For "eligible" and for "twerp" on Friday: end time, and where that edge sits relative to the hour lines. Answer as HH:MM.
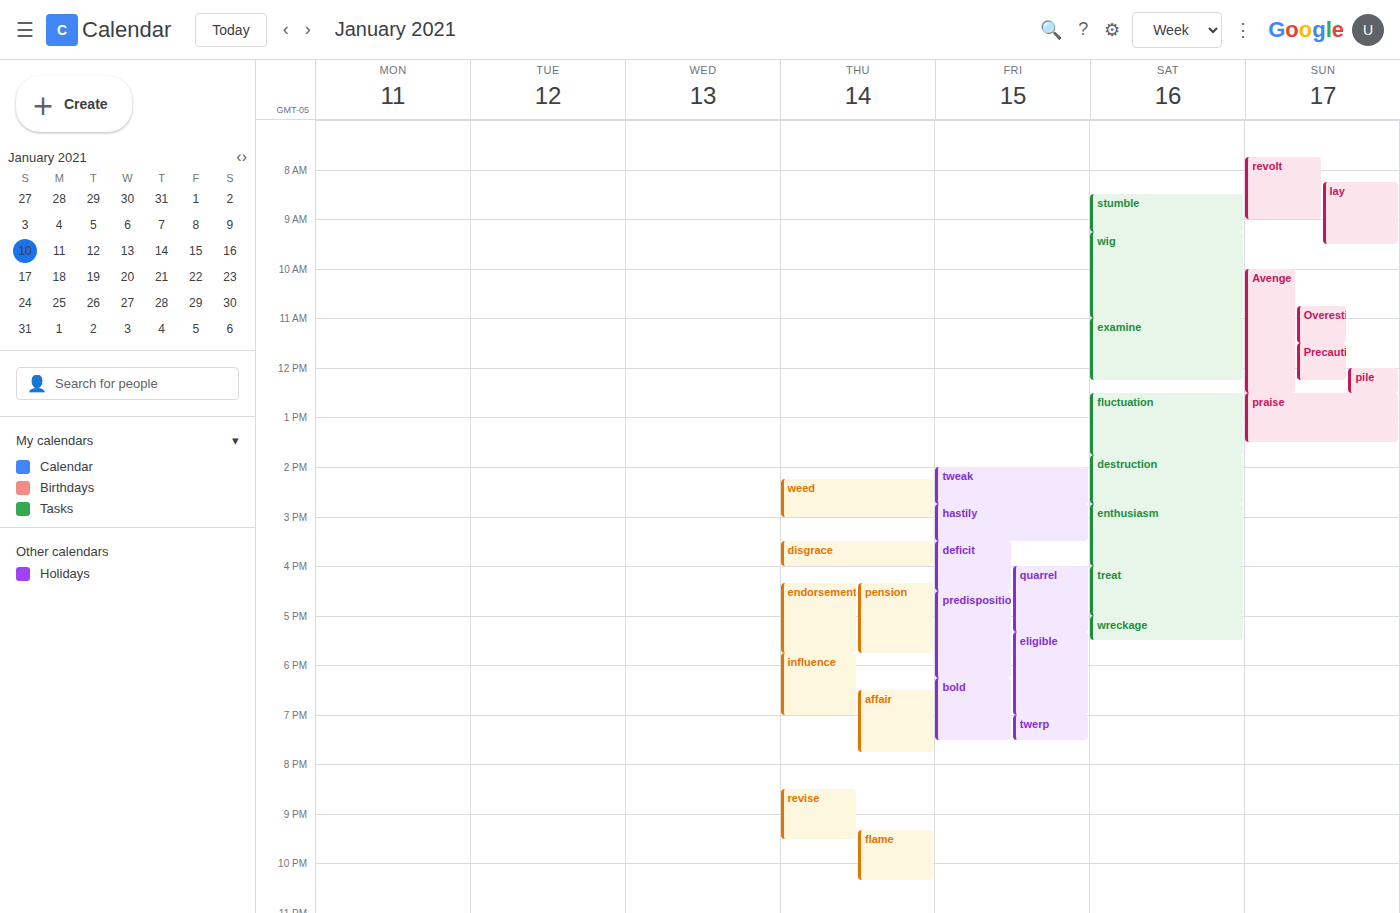
"eligible": 19:00, exactly on the 19:00 line. "twerp": 19:30, halfway between the 19:00 and 20:00 lines.